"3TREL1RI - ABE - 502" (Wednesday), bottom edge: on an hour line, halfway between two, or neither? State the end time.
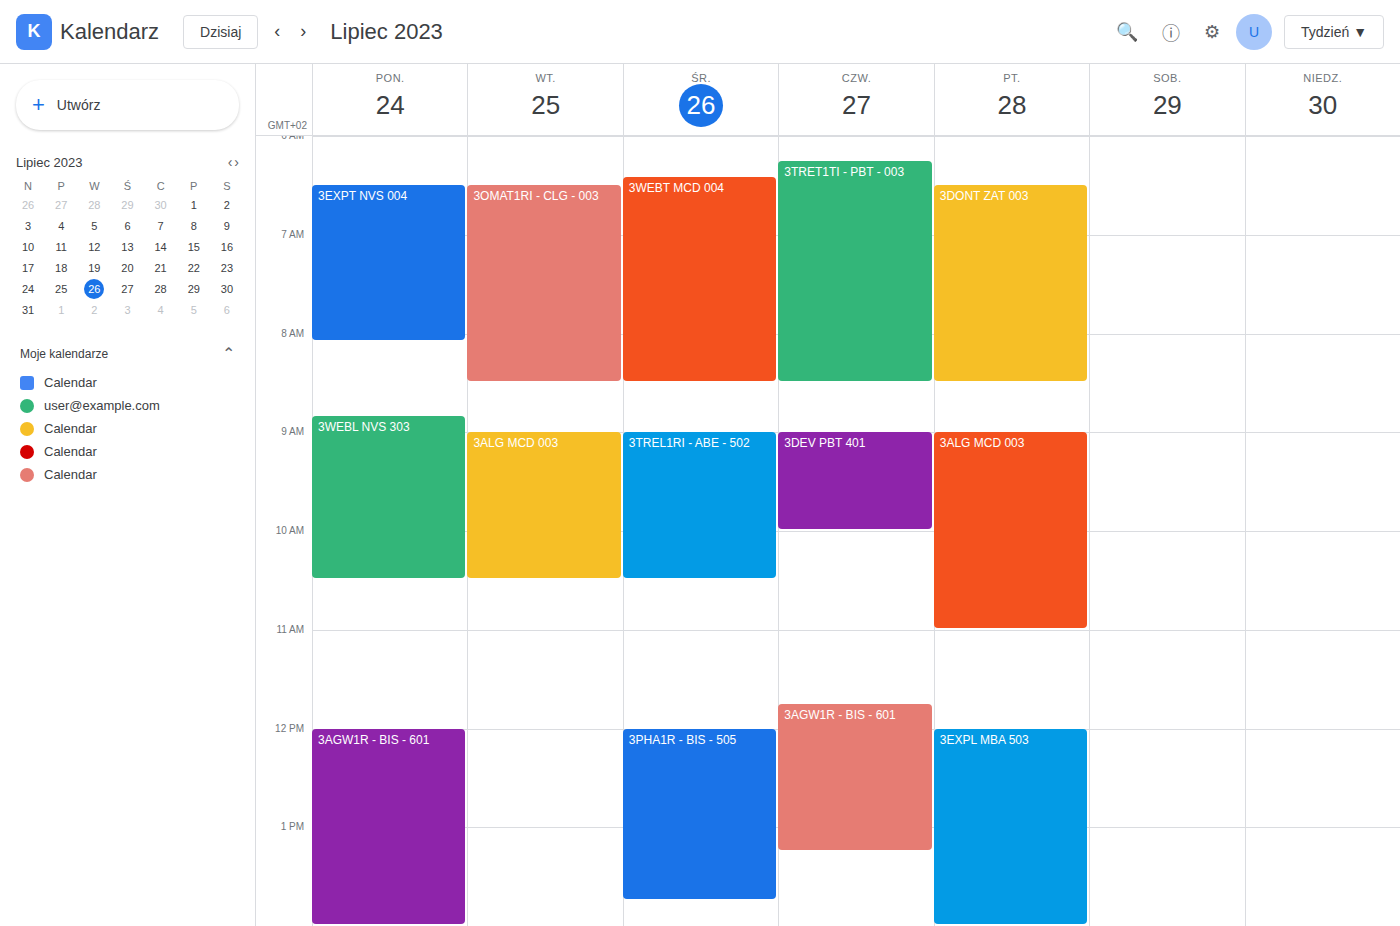
10:30 AM -- halfway between the 10 AM and 11 AM lines.